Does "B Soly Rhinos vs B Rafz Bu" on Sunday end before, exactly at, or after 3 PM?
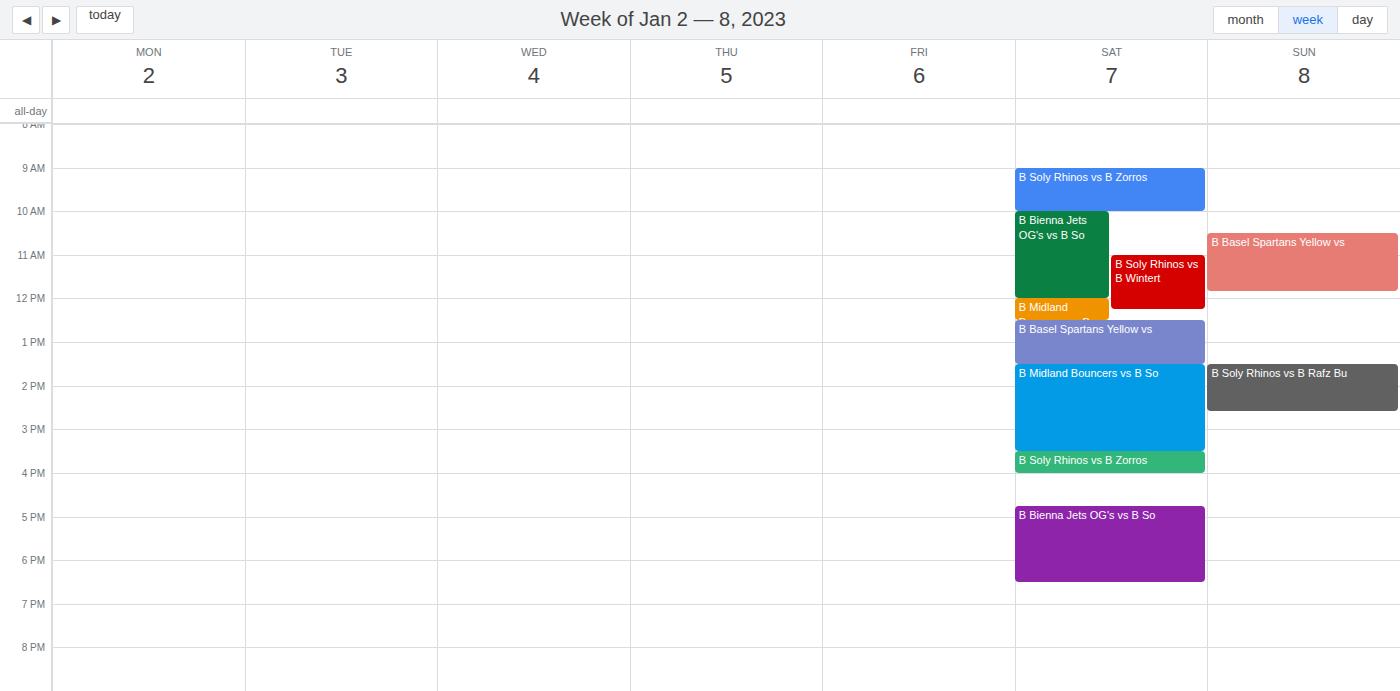
2:35 PM -- before 3 PM, 25 minutes above the 3 PM line.